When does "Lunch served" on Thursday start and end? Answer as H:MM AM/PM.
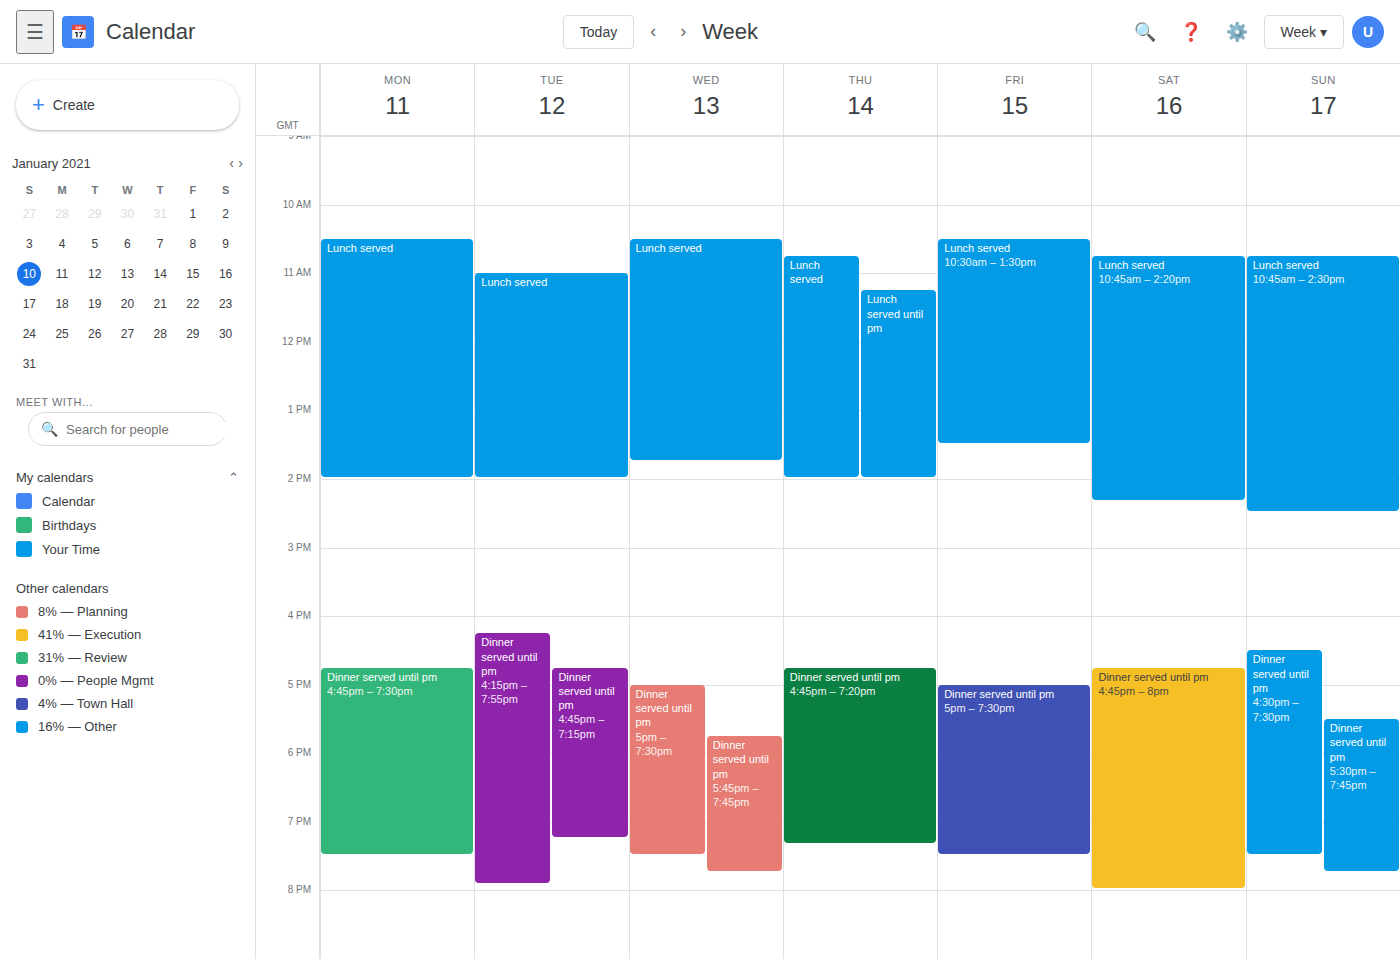
10:45 AM to 2:00 PM